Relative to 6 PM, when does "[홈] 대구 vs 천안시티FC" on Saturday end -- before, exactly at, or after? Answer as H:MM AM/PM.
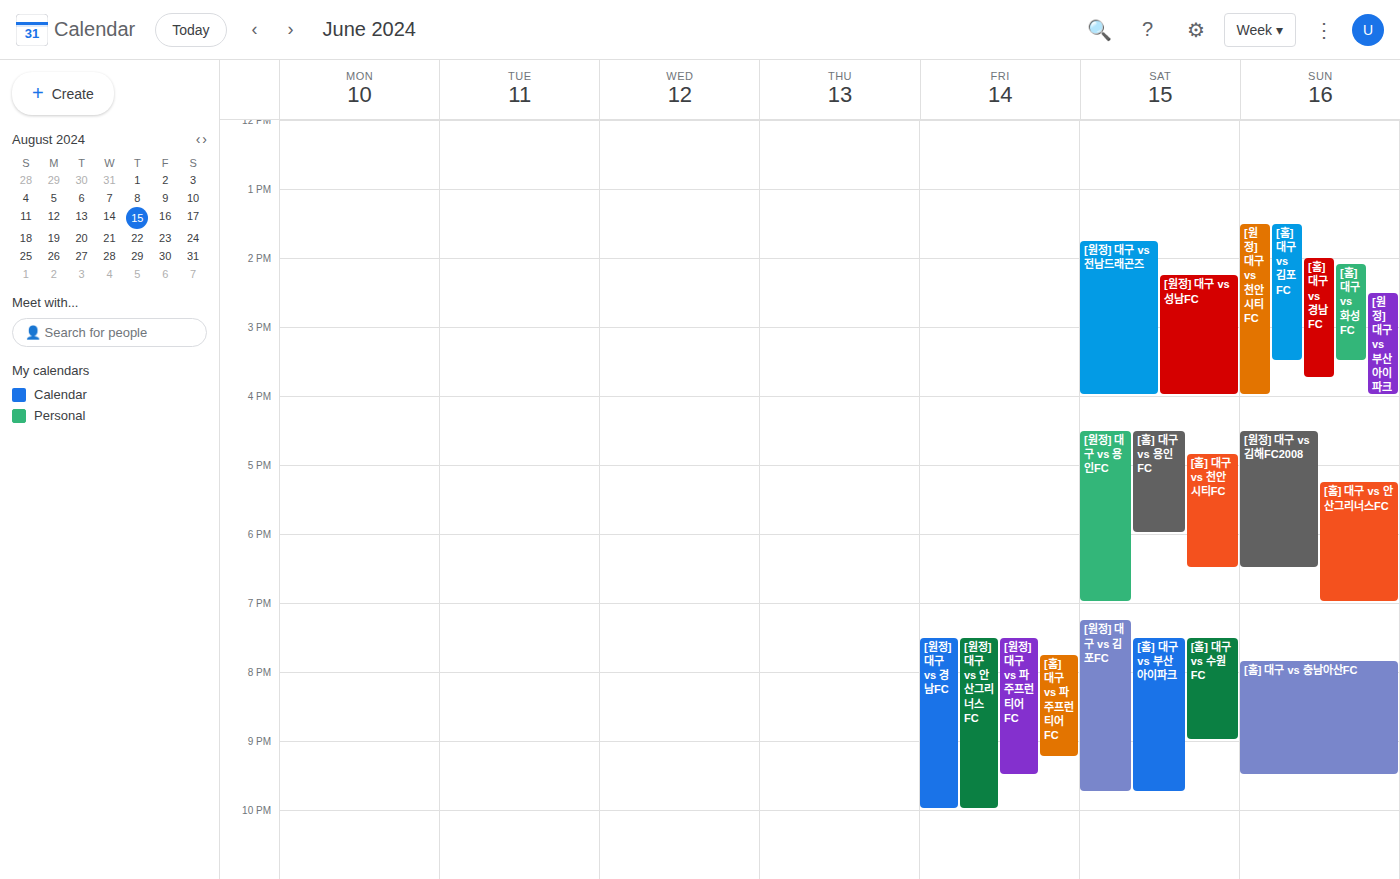
6:30 PM -- after 6 PM, 30 minutes below the 6 PM line.